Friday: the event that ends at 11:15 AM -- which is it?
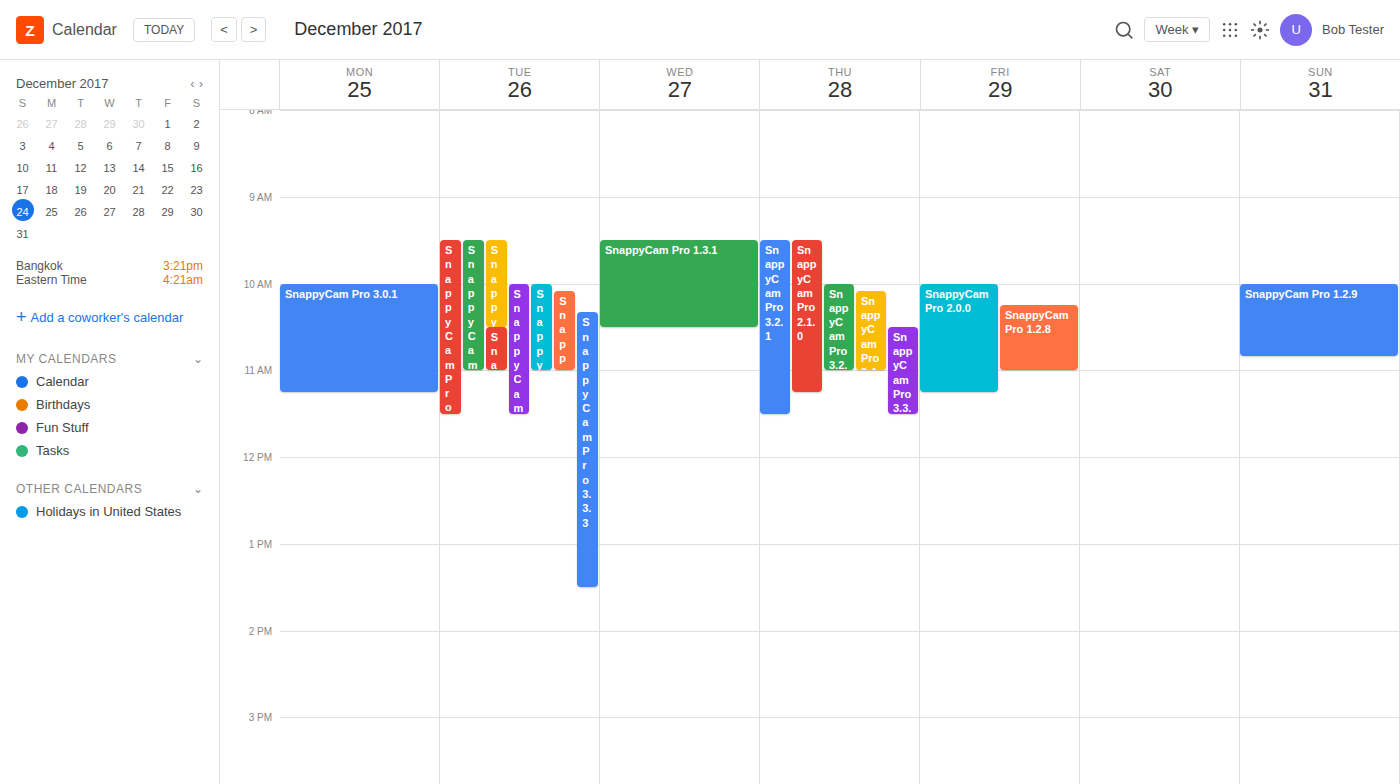
"SnappyCam Pro 2.0.0"